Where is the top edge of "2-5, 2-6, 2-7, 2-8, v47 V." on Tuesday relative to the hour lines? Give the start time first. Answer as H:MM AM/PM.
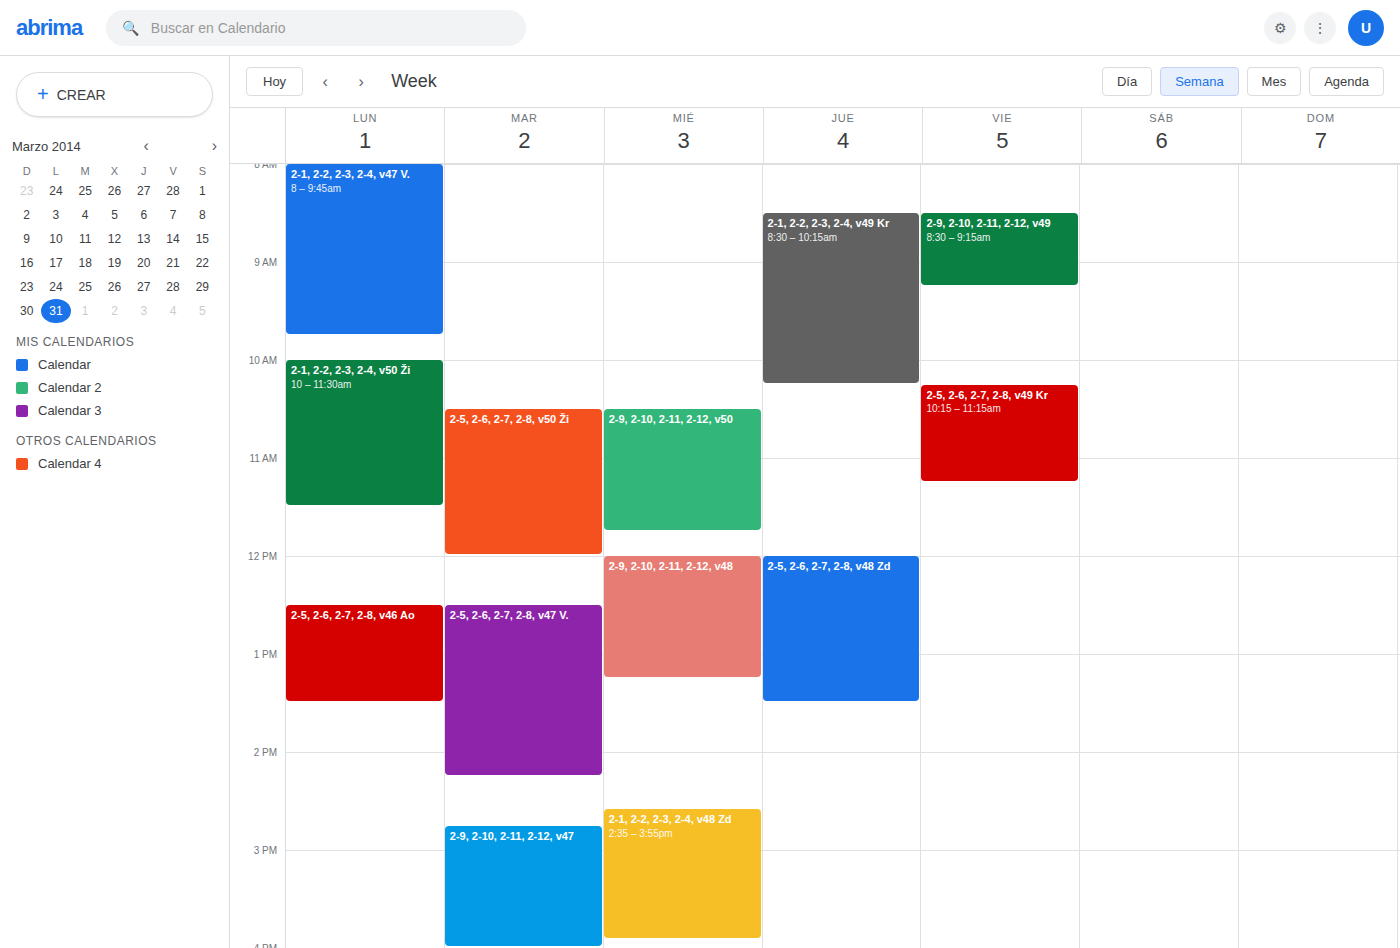
12:30 PM -- halfway between the 12 PM and 1 PM lines.